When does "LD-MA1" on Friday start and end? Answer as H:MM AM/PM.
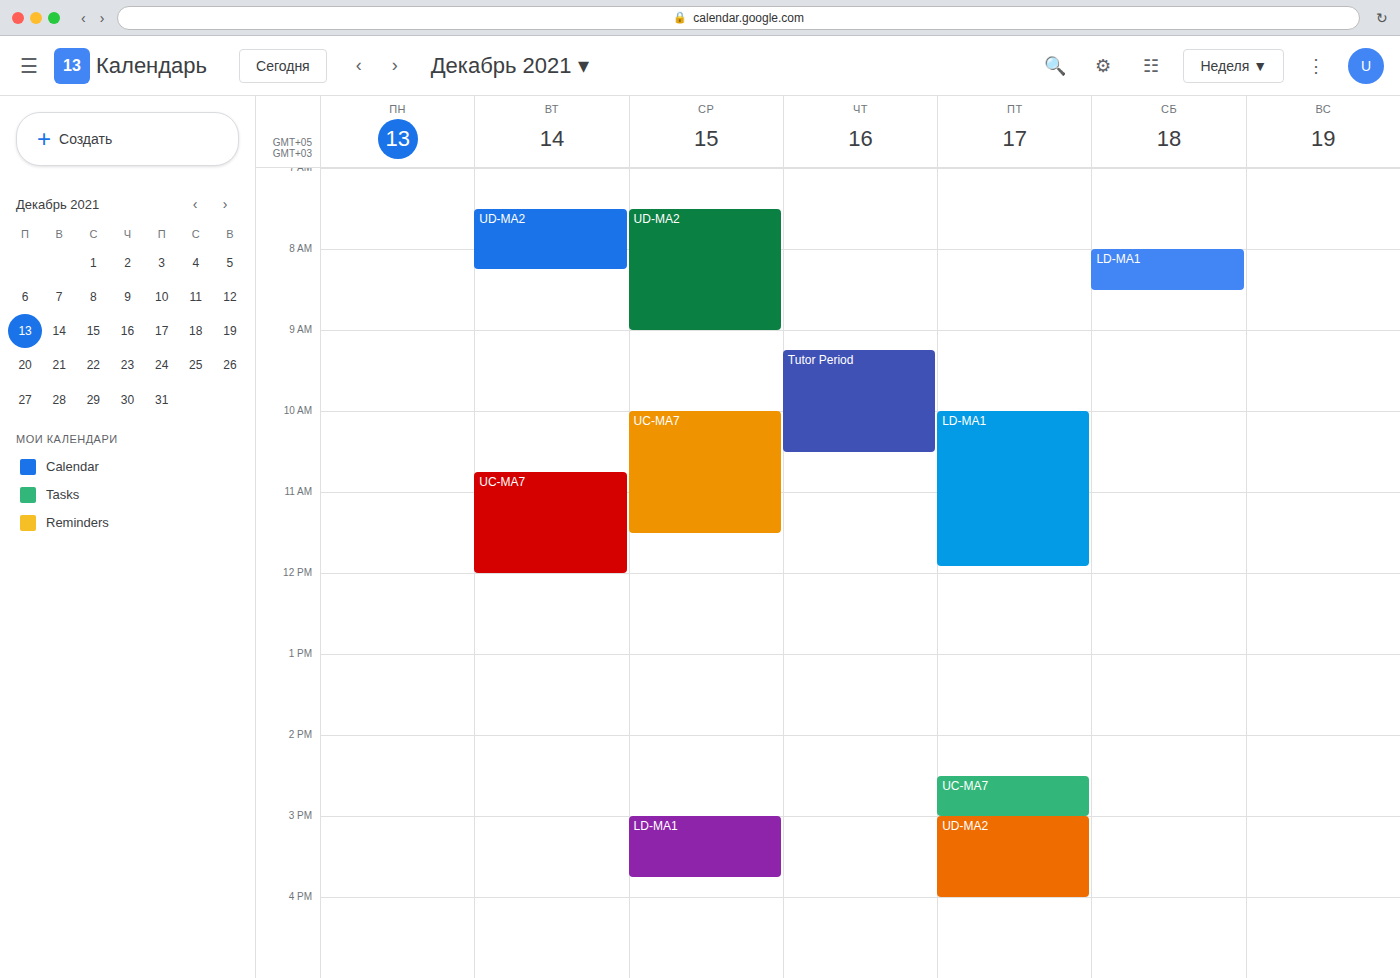
10:00 AM to 11:55 AM